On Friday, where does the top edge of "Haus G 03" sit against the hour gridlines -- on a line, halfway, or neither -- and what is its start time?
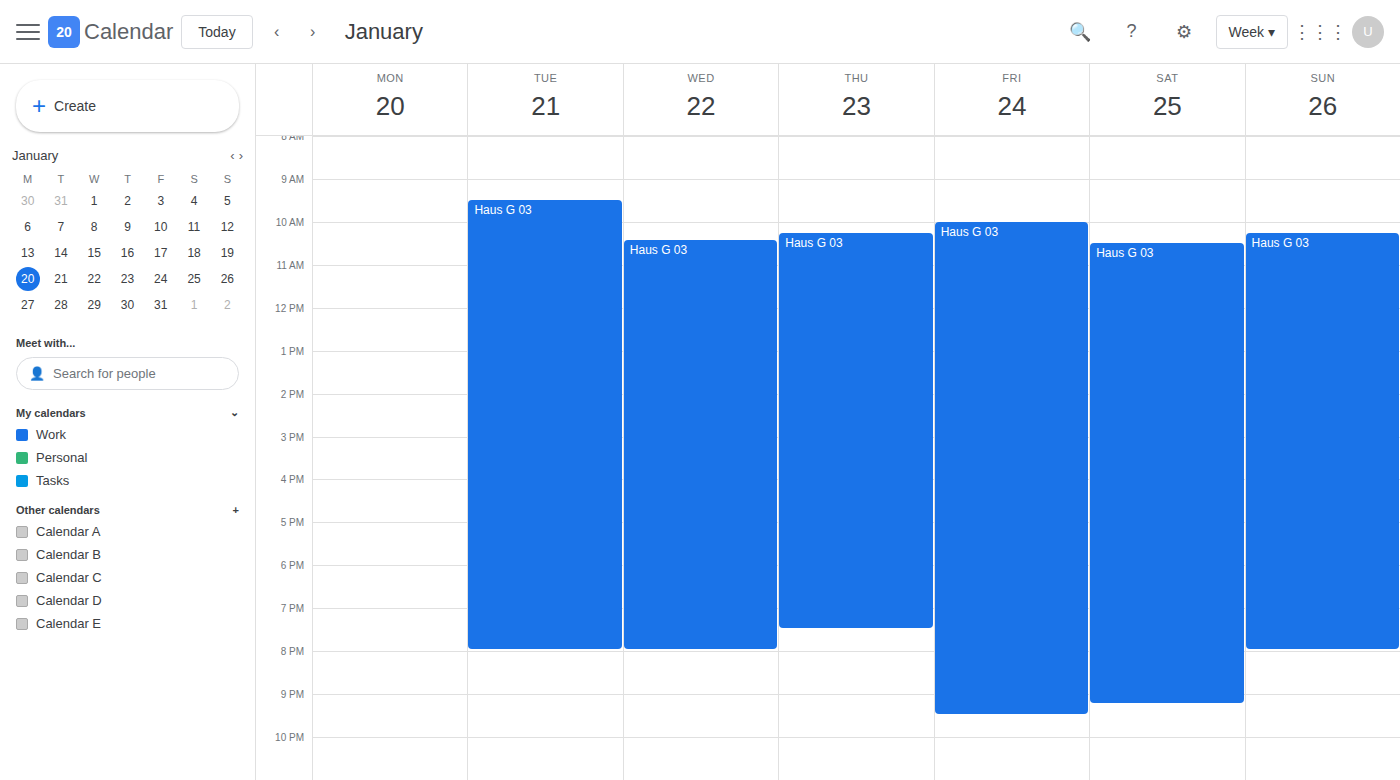
10:00 AM -- exactly on the 10 AM line.